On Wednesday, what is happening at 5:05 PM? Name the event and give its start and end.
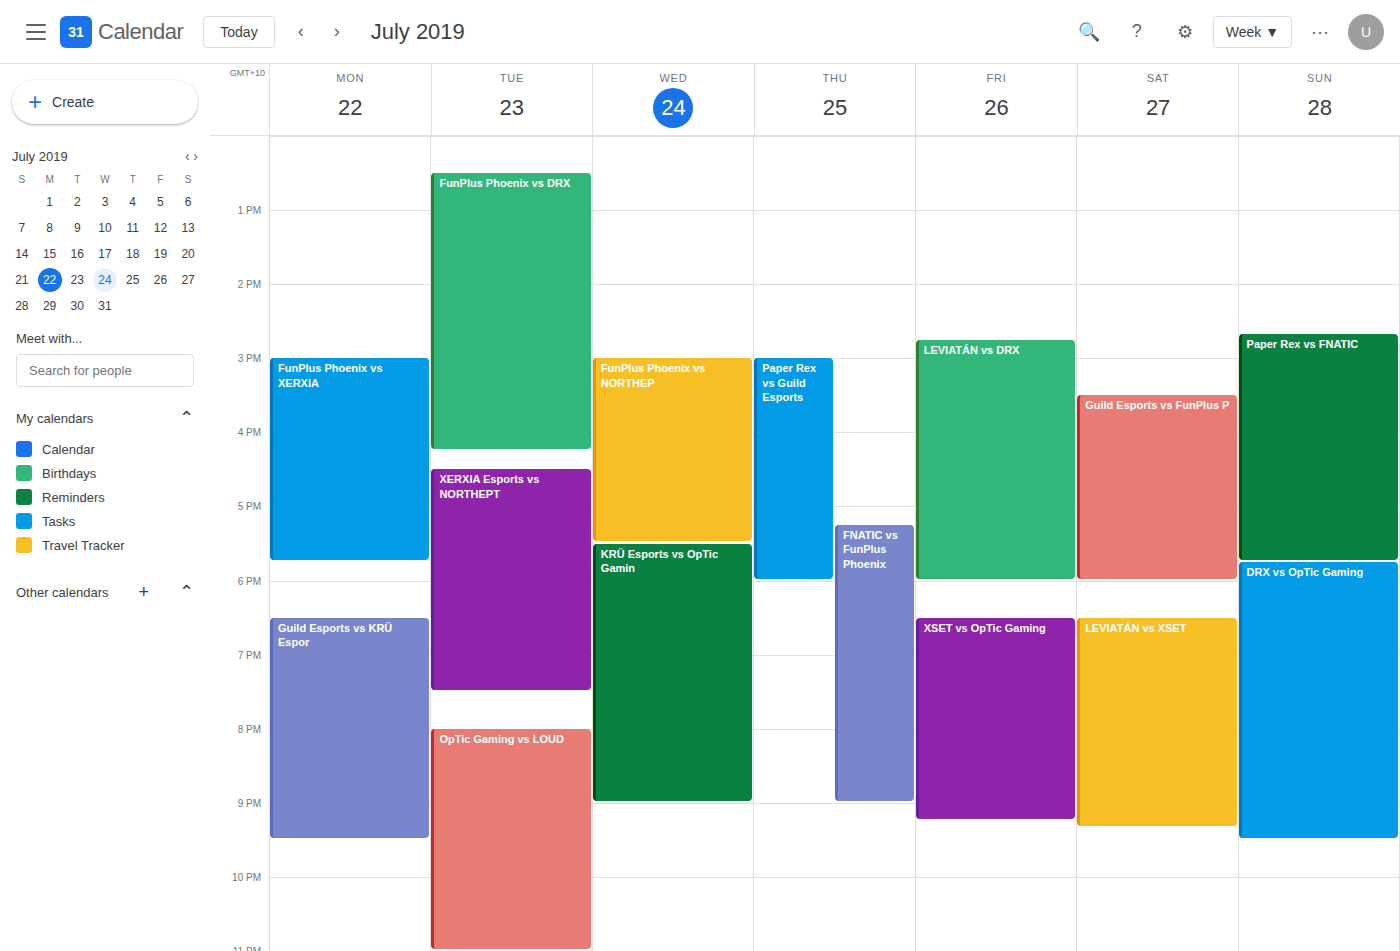
"FunPlus Phoenix vs NORTHEP", 3:00 PM to 5:30 PM